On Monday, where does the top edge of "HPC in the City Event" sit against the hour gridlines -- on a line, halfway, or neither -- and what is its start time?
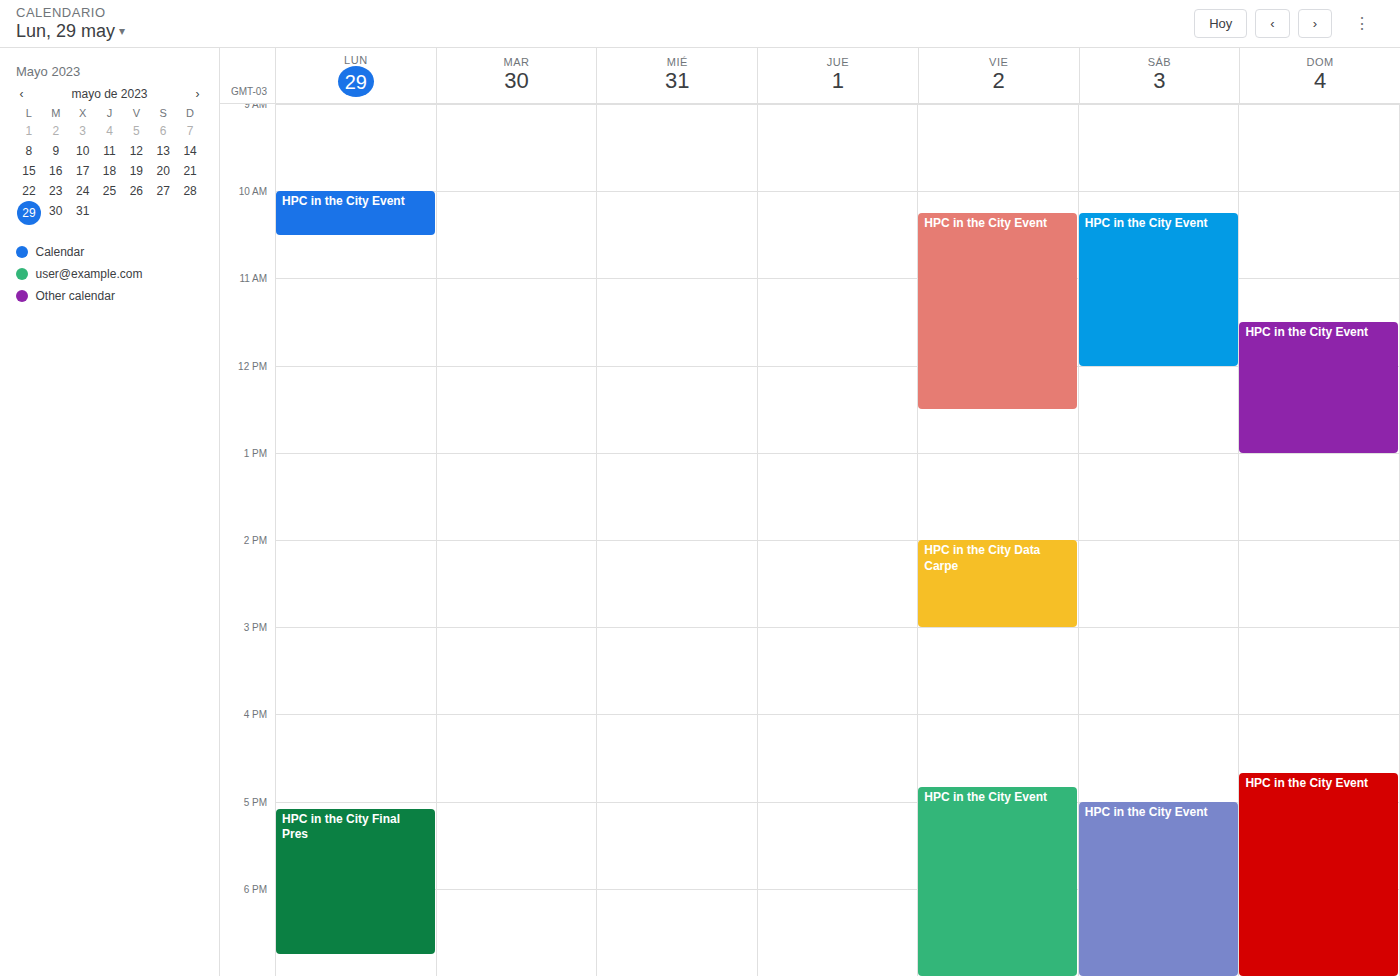
10:00 AM -- exactly on the 10 AM line.